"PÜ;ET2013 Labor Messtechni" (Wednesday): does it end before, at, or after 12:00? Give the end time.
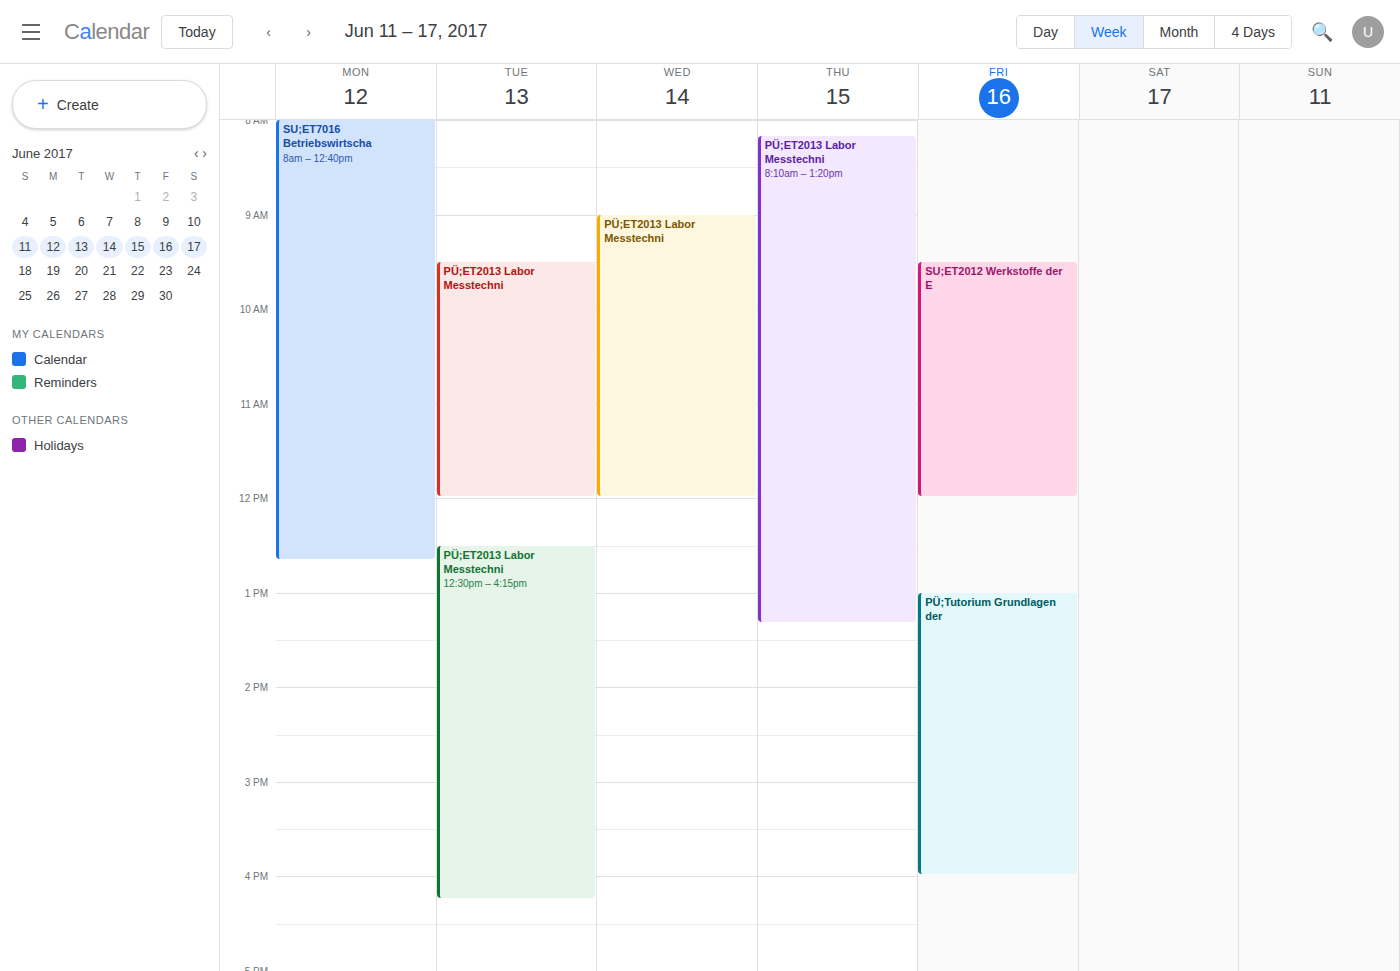
12:00 -- exactly at 12:00, on the 12:00 line.